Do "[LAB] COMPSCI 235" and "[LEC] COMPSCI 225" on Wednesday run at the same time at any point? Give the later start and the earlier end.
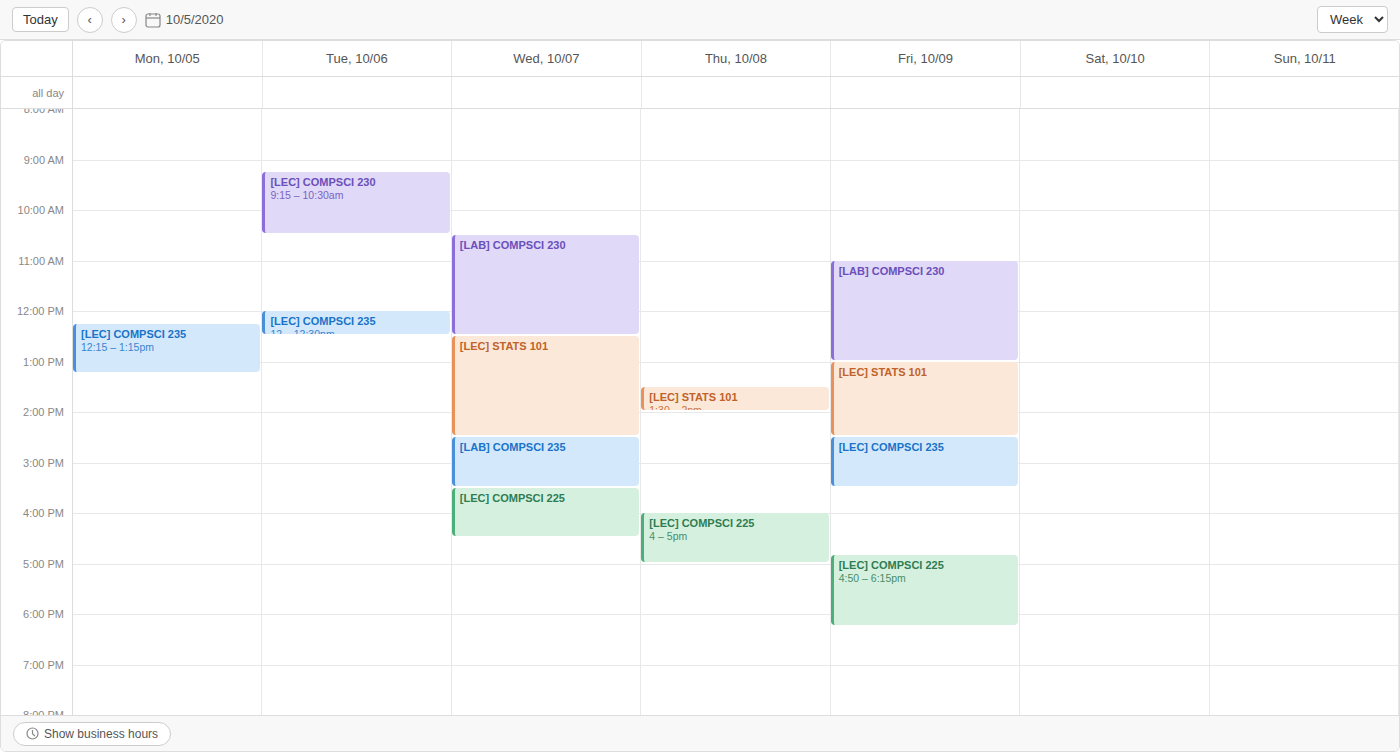
"[LAB] COMPSCI 235" ends at 3:30 PM, exactly when "[LEC] COMPSCI 225" starts -- they touch but do not overlap.